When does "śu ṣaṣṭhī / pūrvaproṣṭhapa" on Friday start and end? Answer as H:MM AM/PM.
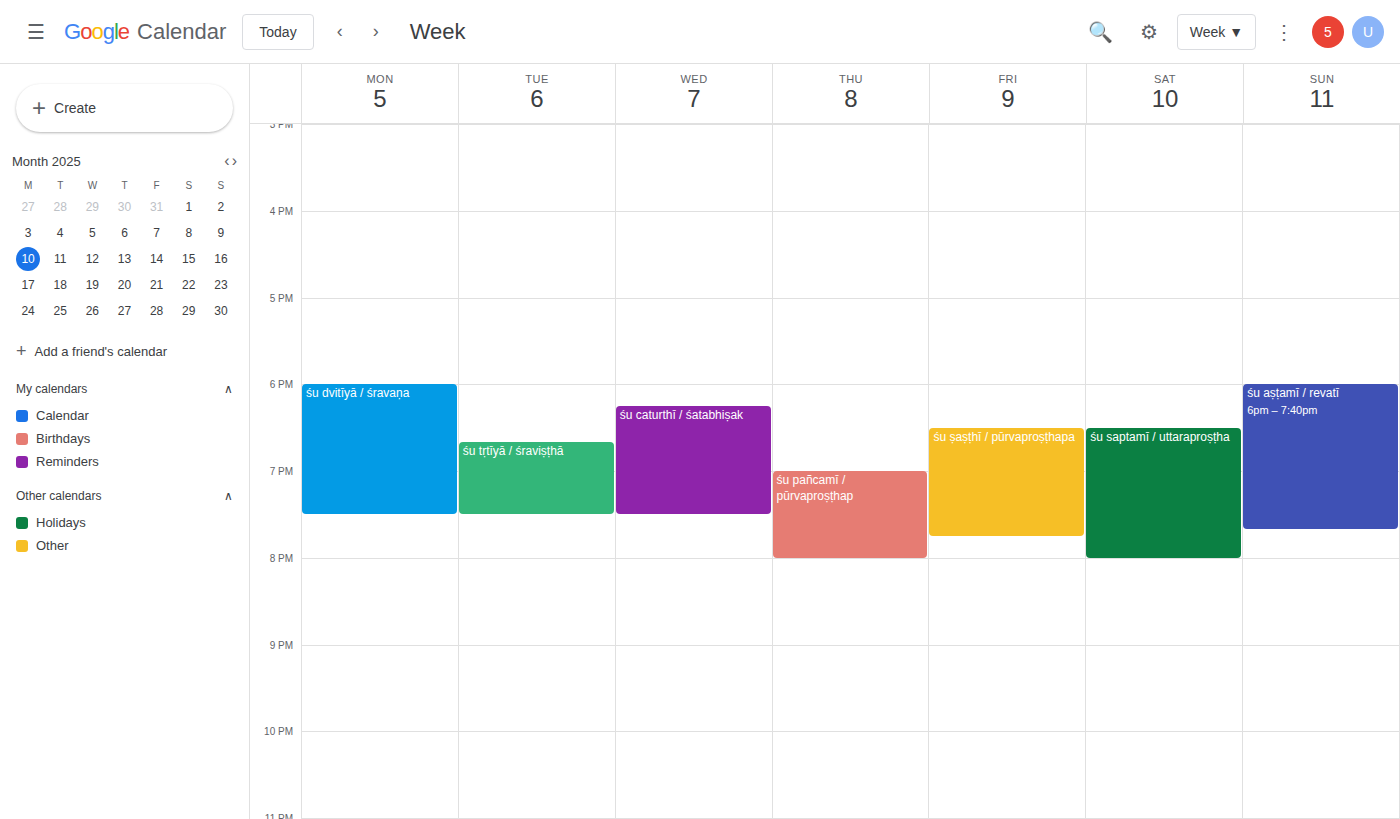
6:30 PM to 7:45 PM